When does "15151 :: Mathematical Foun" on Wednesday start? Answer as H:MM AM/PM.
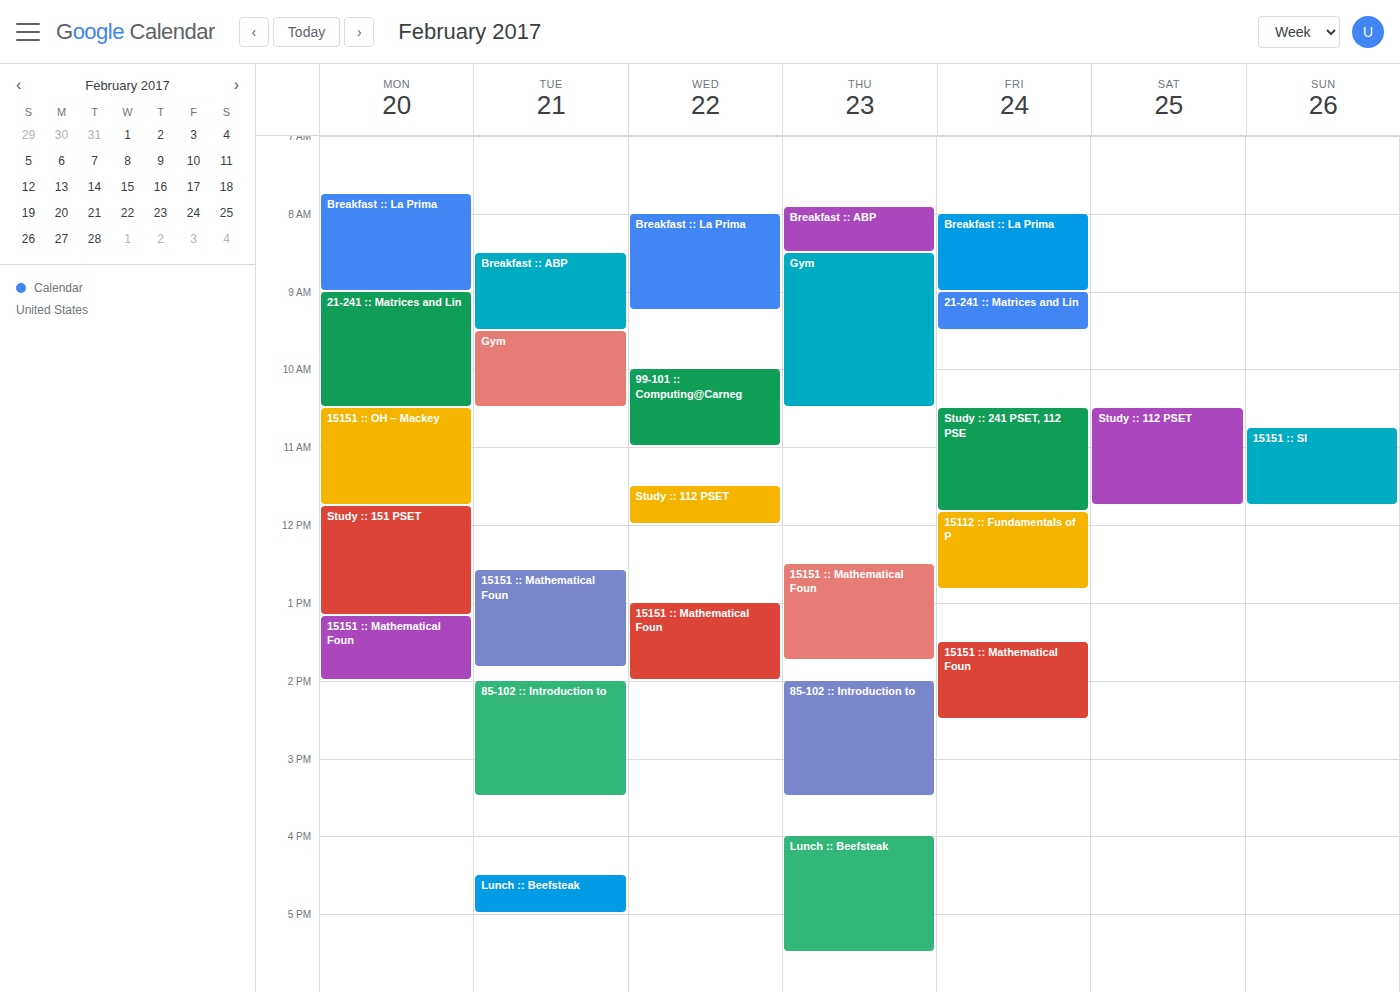
1:00 PM